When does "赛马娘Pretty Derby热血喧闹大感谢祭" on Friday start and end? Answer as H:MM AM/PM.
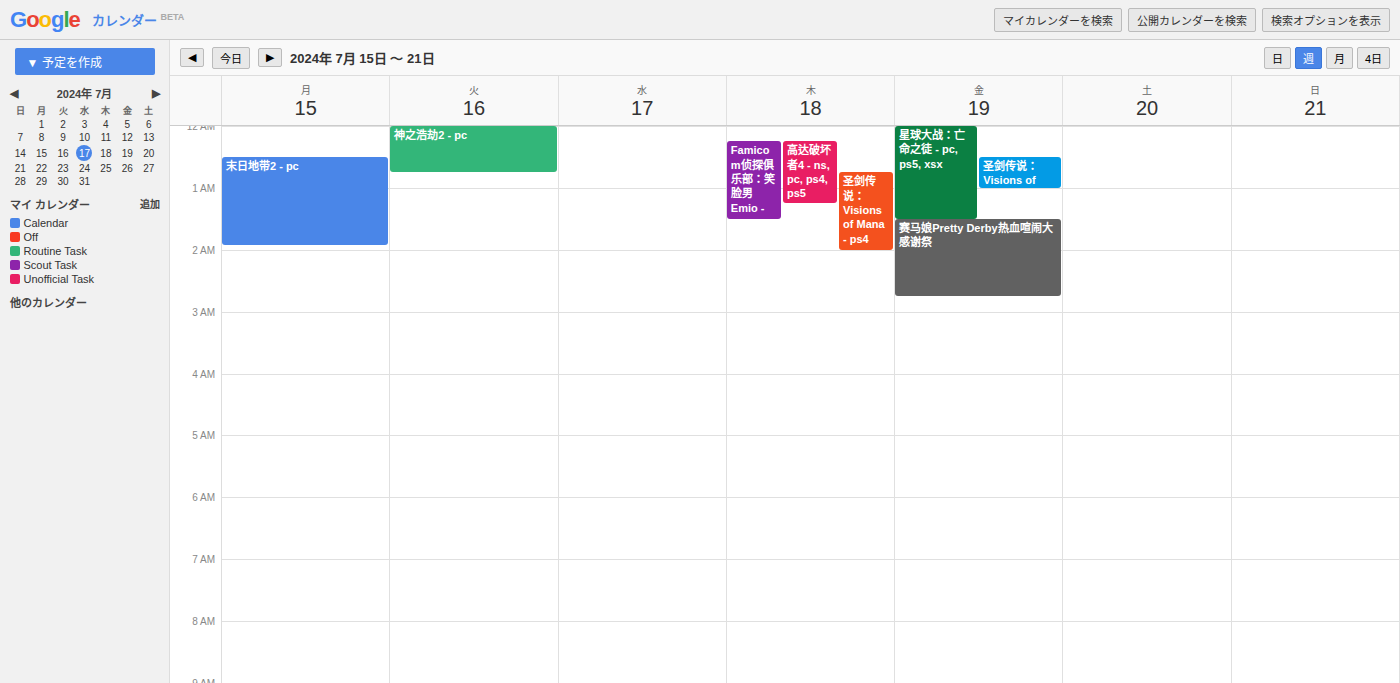
1:30 AM to 2:45 AM